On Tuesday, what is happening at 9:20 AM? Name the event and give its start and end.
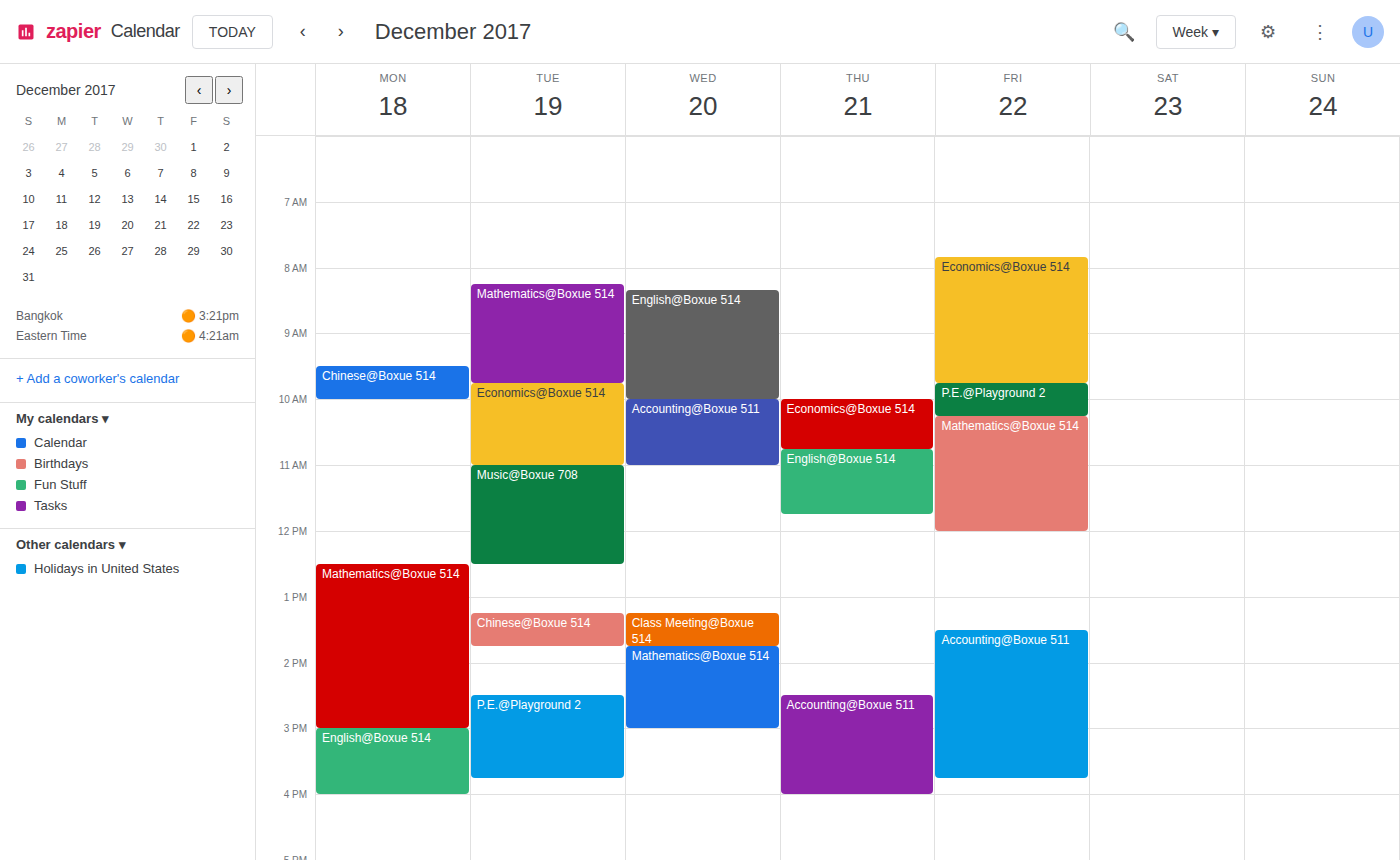
"Mathematics@Boxue 514", 8:15 AM to 9:45 AM